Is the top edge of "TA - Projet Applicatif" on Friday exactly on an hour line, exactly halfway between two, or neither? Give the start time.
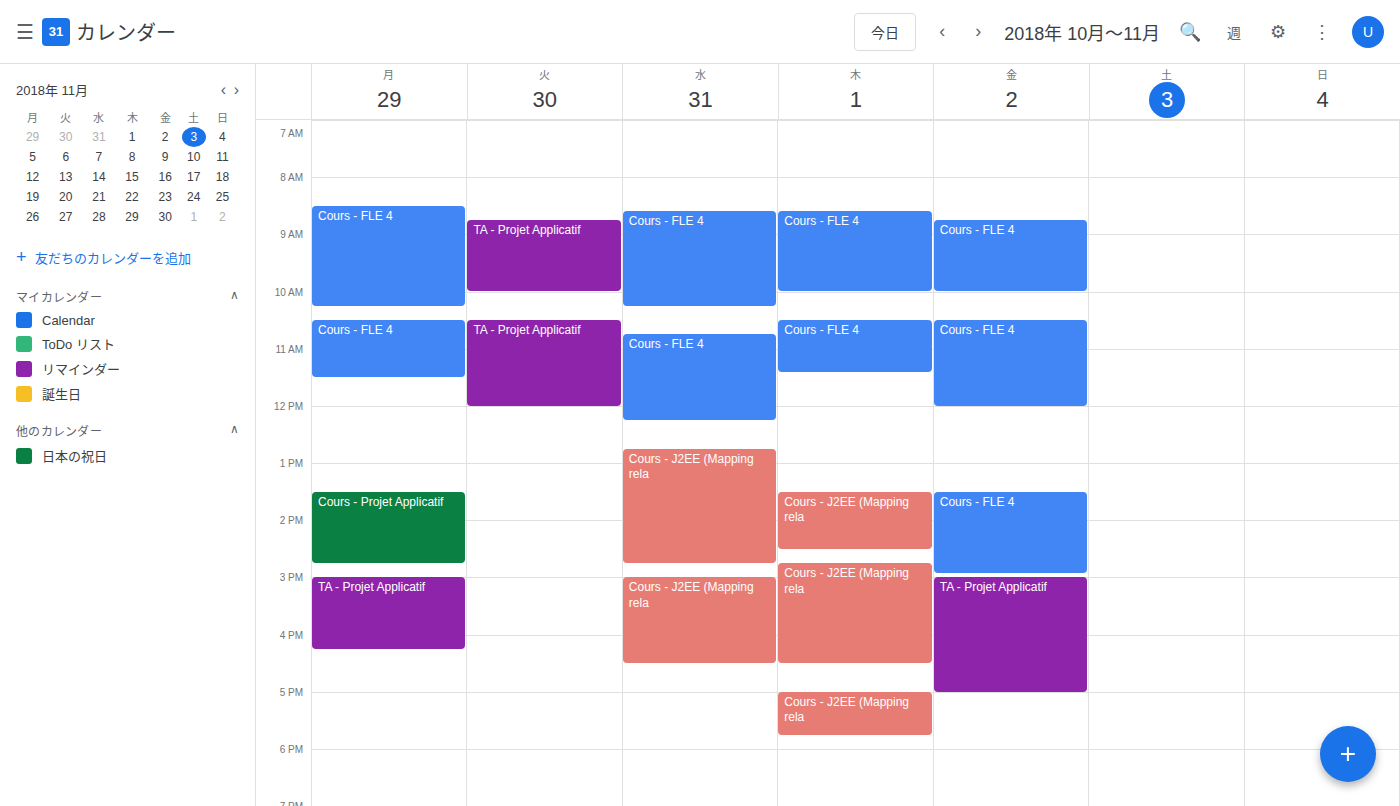
3:00 PM -- exactly on the 3 PM line.